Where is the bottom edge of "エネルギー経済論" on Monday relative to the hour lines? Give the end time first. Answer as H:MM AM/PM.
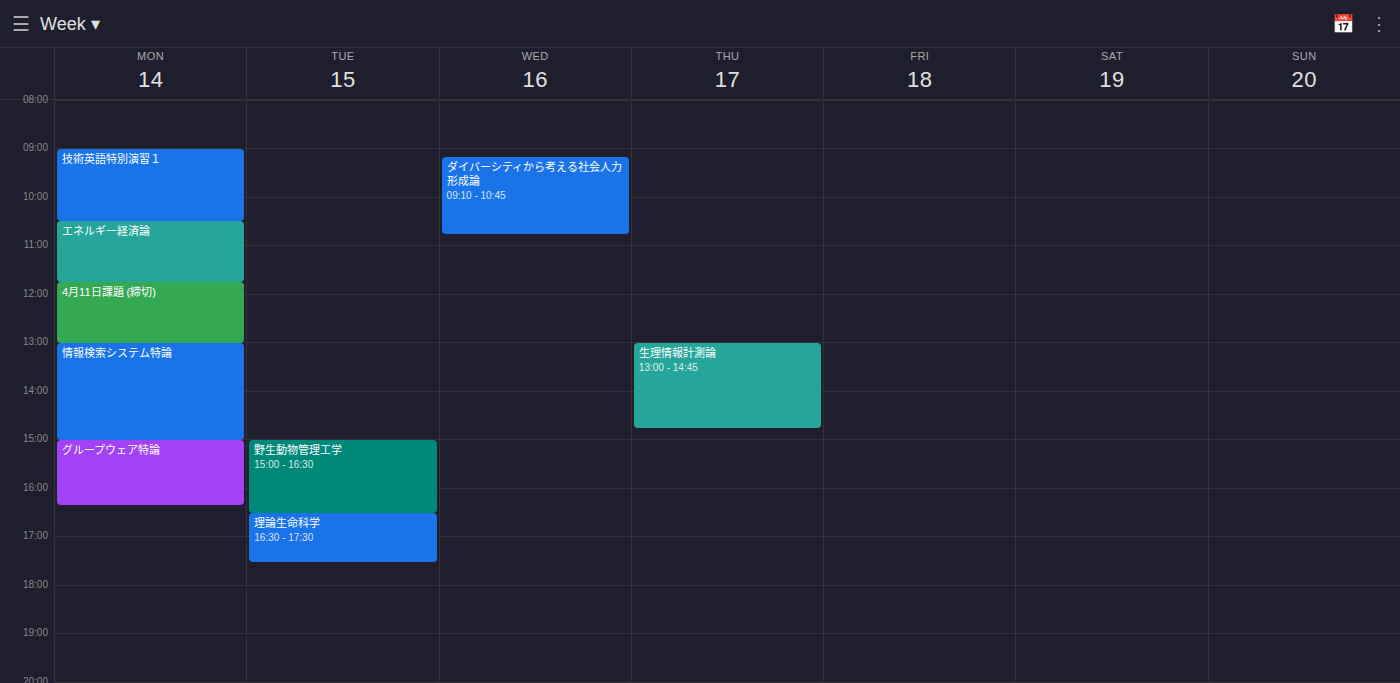
11:45 AM -- neither: three quarters of the way from the 11 AM line to the 12 PM line.